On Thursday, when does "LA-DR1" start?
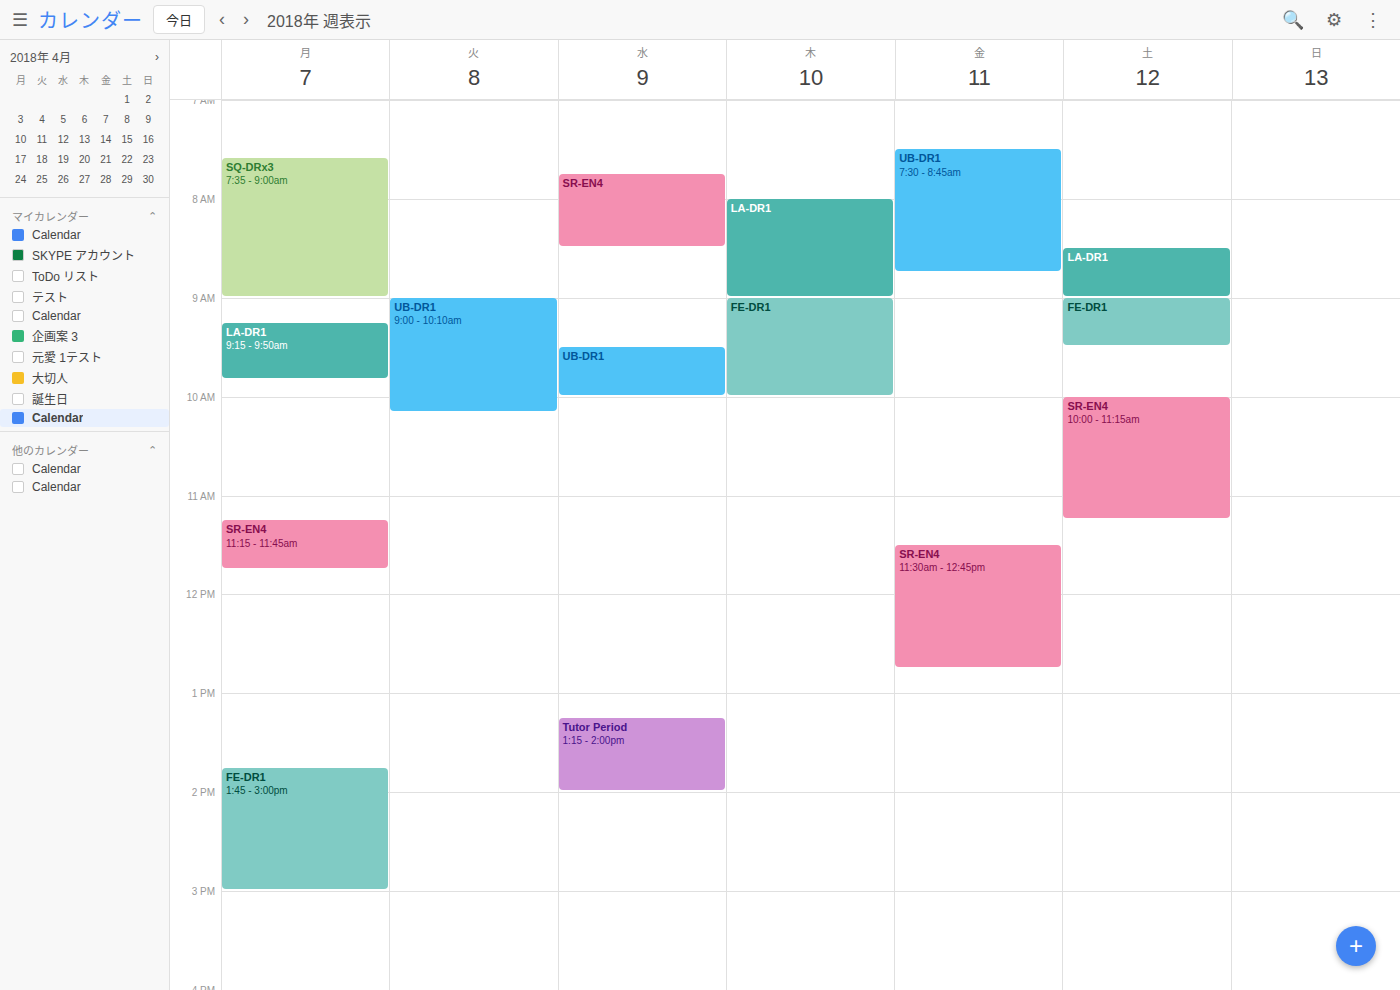
8:00 AM